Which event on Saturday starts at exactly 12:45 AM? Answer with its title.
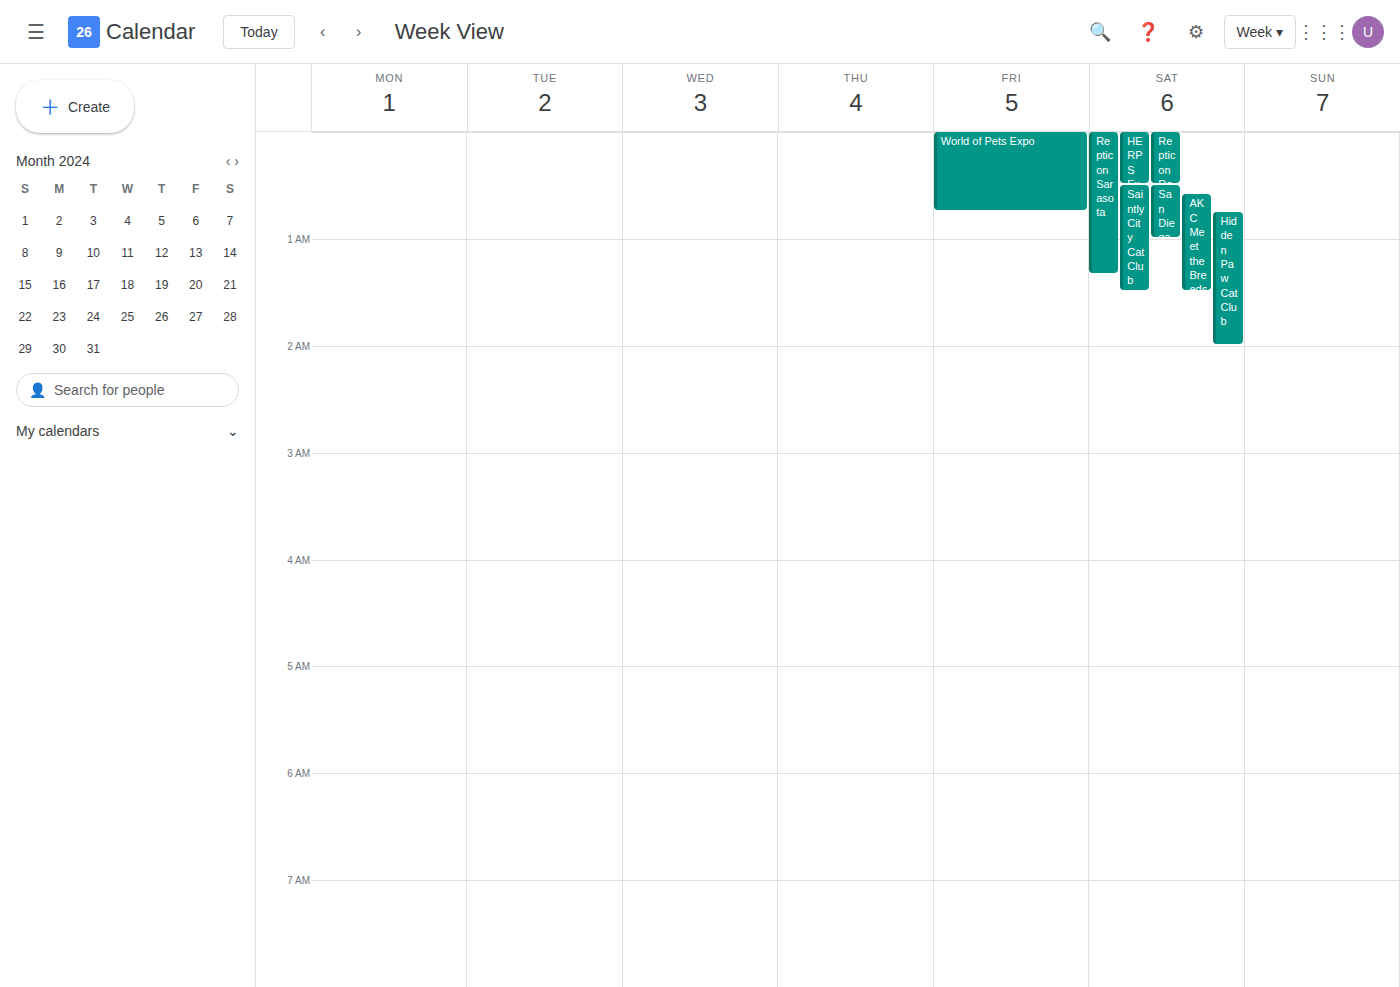
"Hidden Paw Cat Club"